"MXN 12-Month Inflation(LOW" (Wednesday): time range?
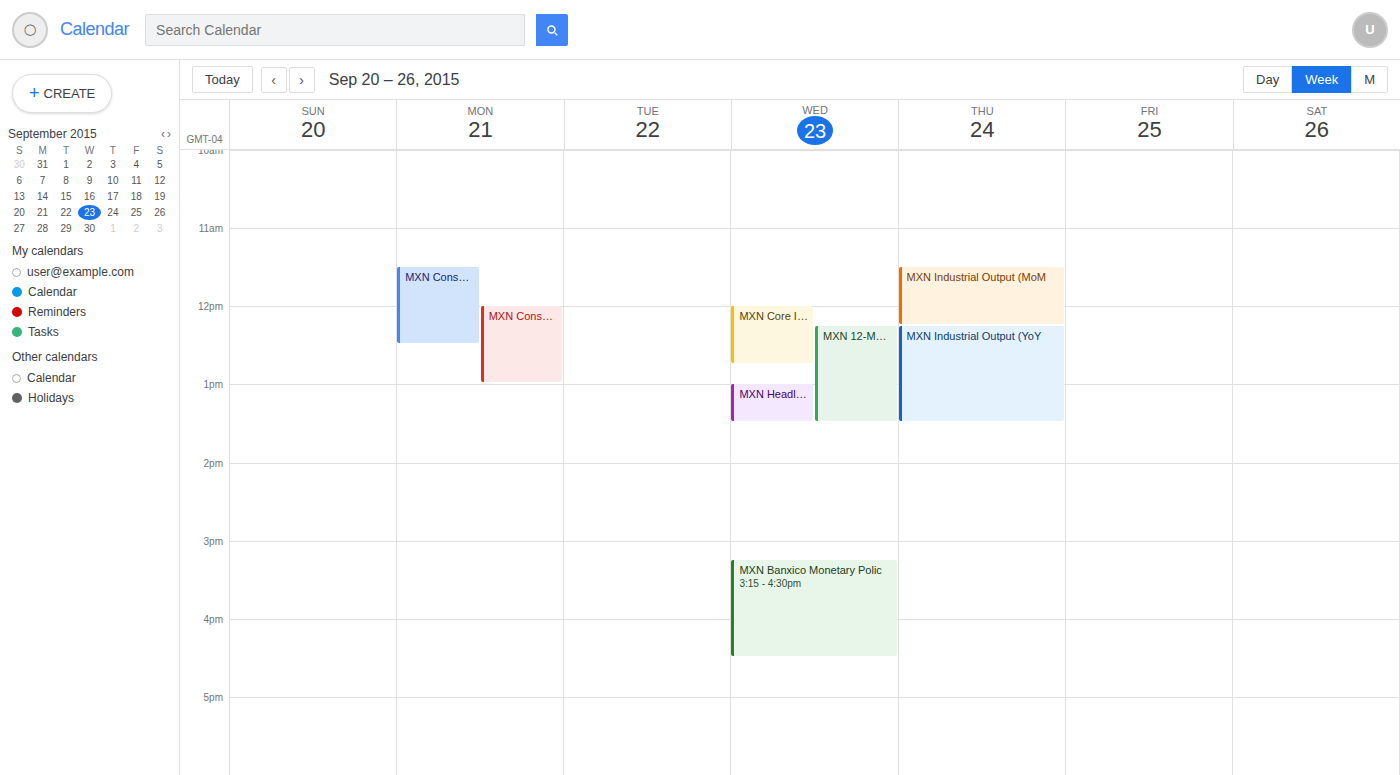
12:15 PM to 1:30 PM